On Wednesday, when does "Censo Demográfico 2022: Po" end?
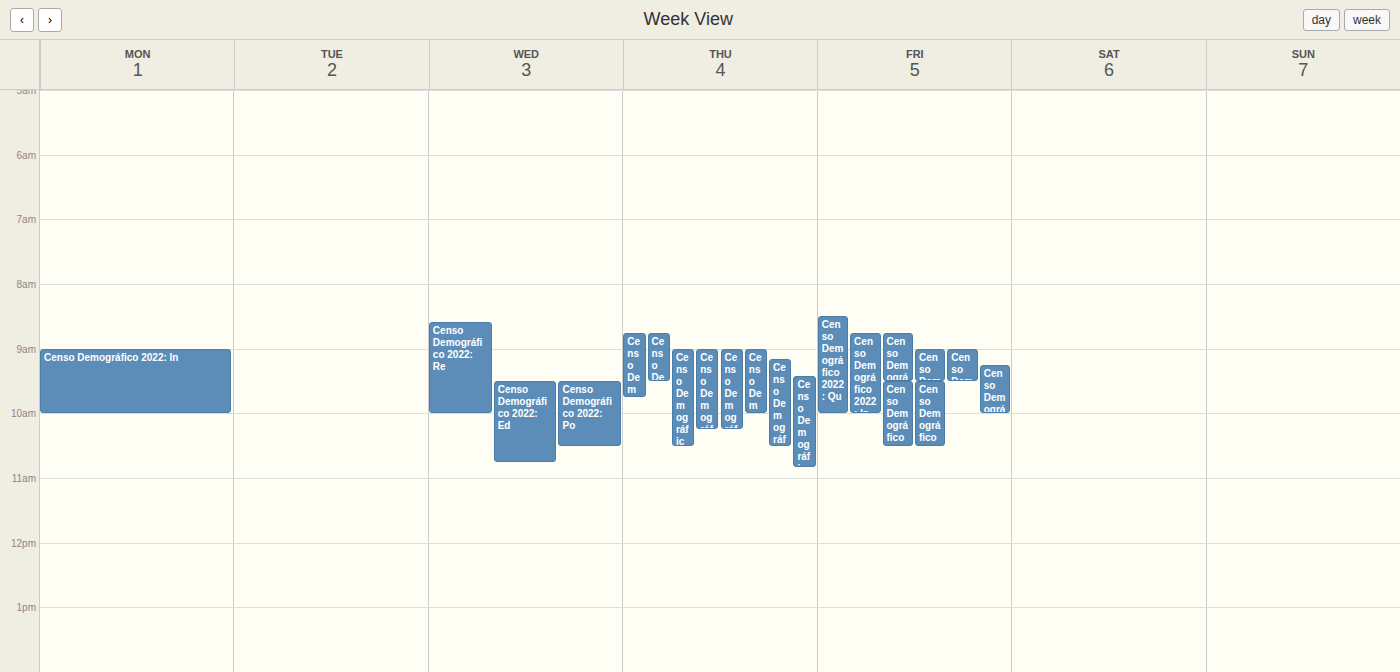
10:30 AM